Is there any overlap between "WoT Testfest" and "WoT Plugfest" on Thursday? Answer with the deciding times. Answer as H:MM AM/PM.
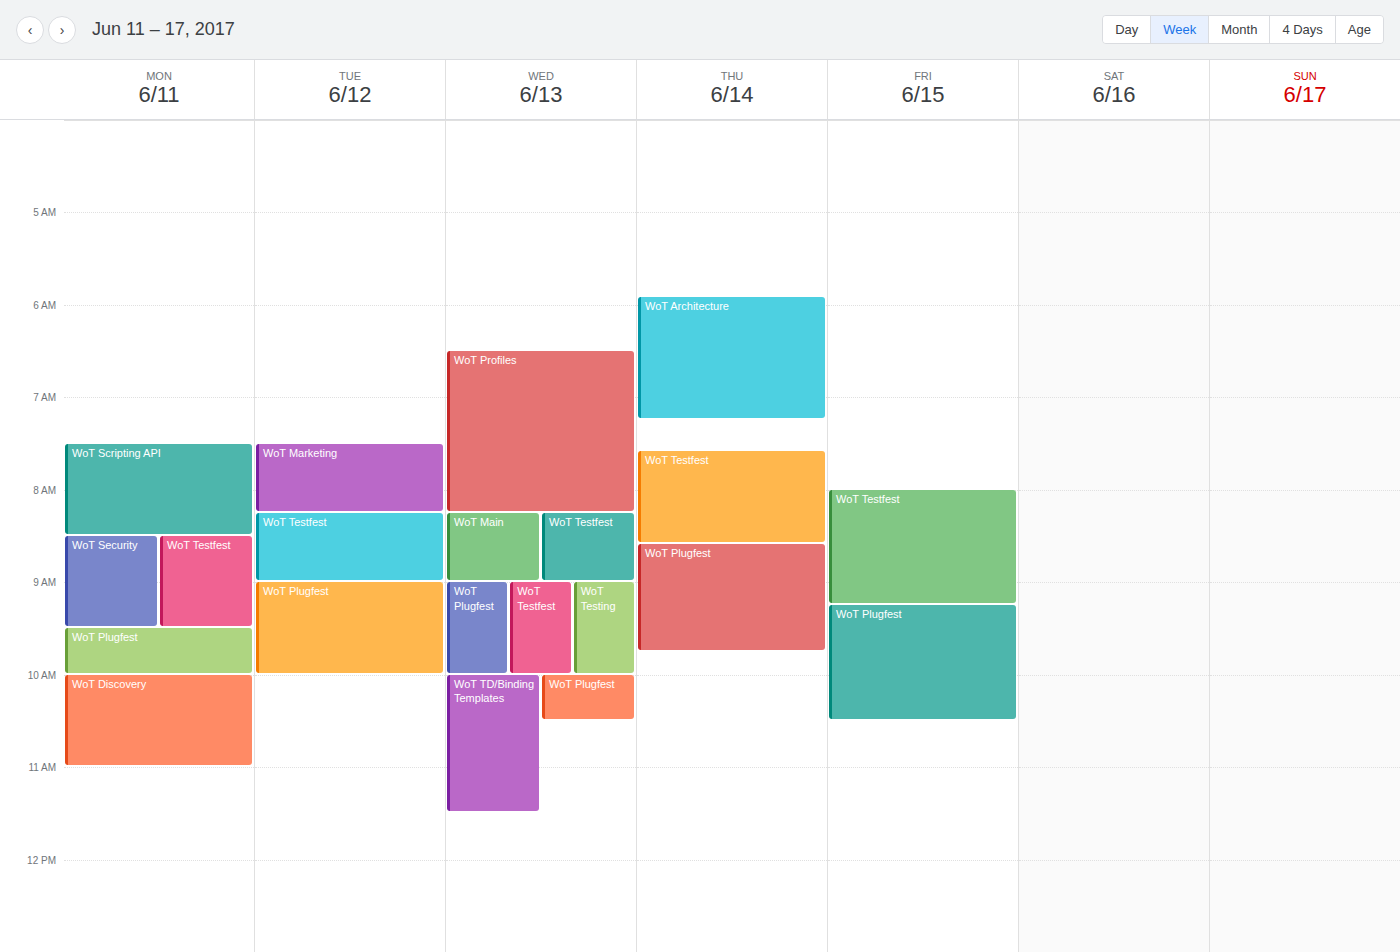
"WoT Testfest" ends at 8:35 AM, exactly when "WoT Plugfest" starts -- they touch but do not overlap.